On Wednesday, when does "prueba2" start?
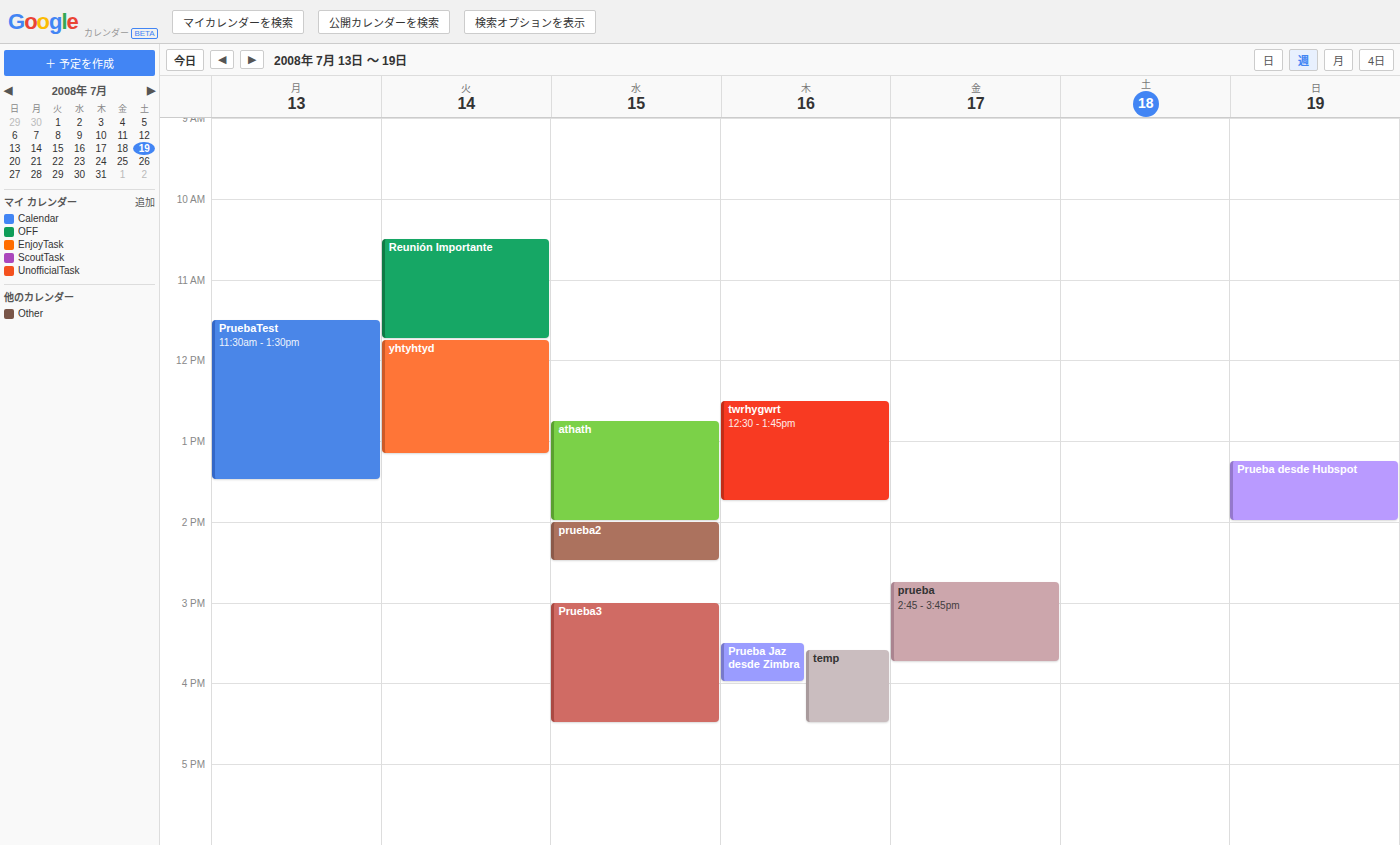
2:00 PM